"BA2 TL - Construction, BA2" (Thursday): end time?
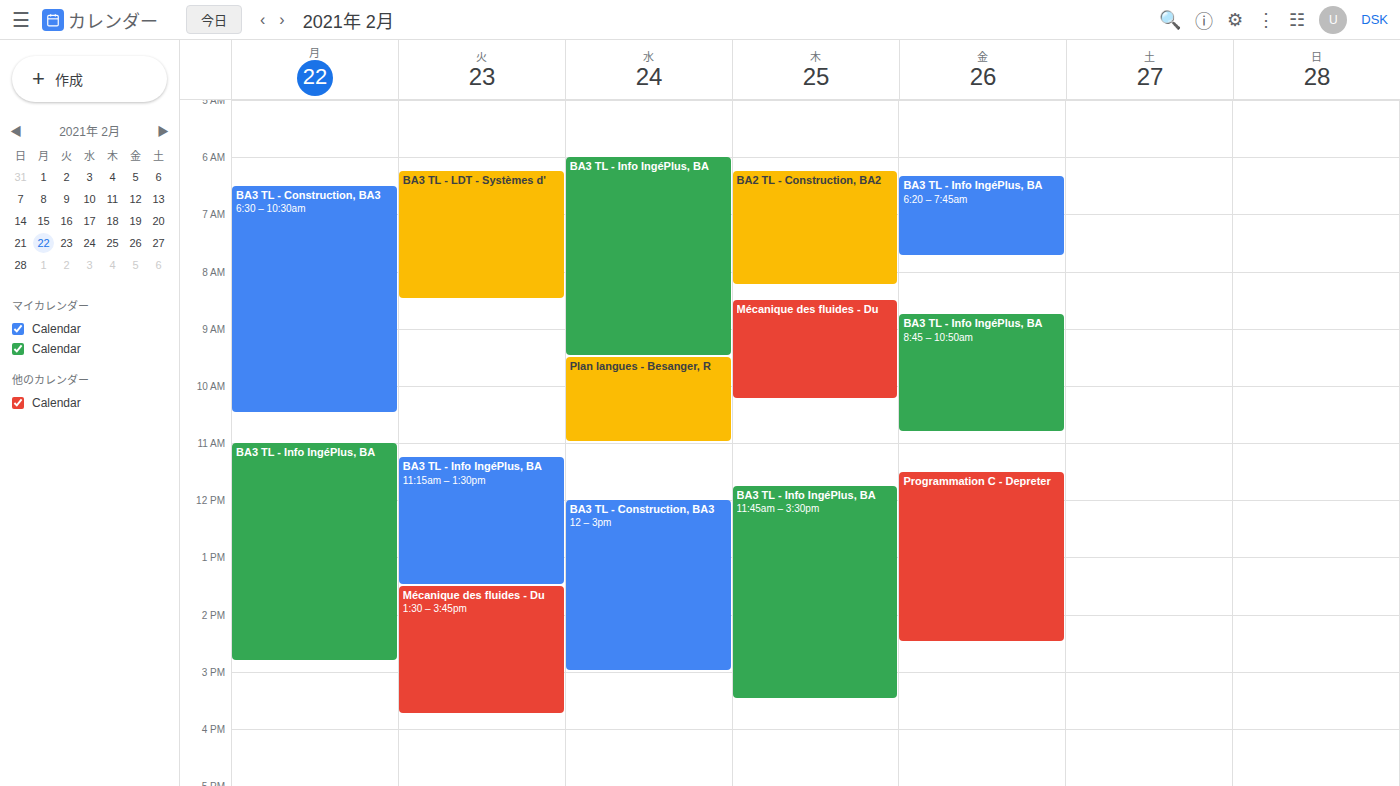
8:15 AM